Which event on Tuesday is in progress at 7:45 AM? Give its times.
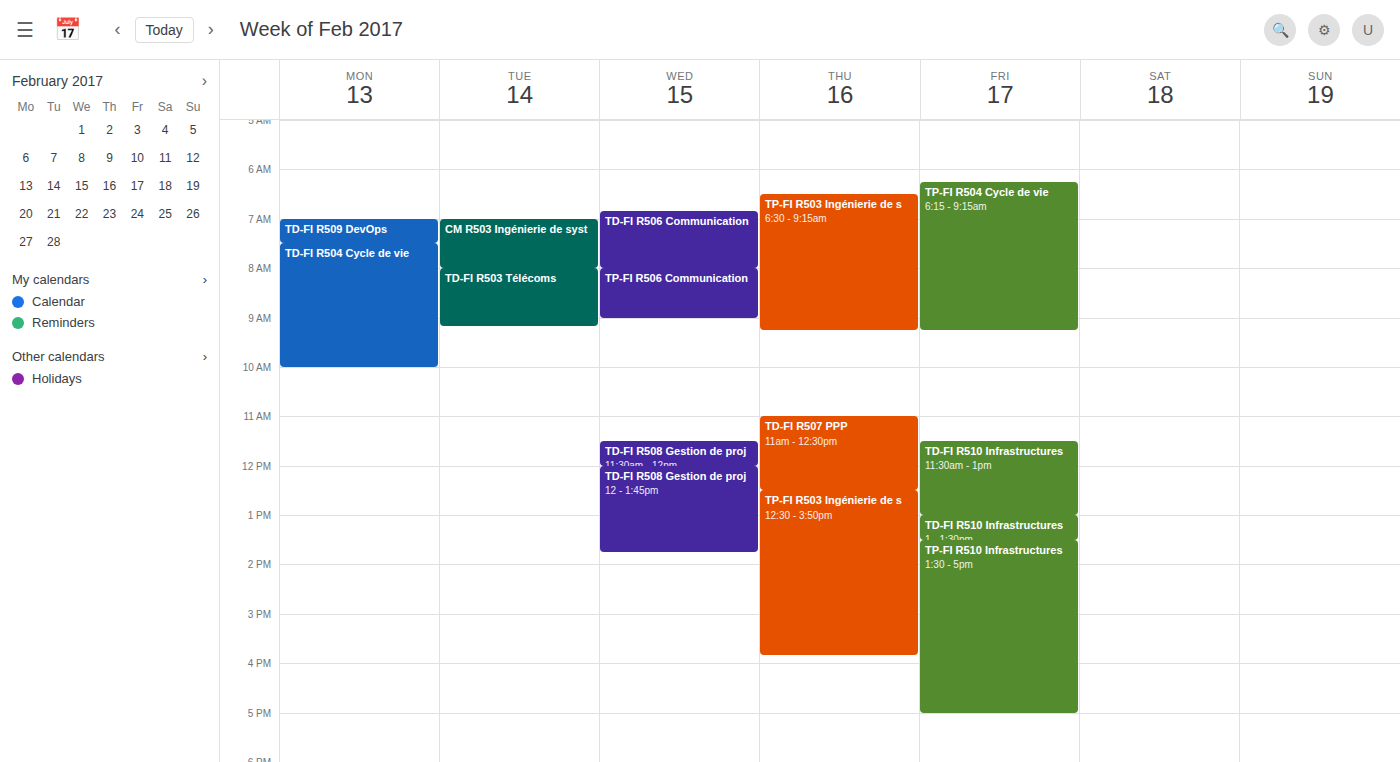
"CM R503 Ingénierie de syst", 7:00 AM to 8:00 AM